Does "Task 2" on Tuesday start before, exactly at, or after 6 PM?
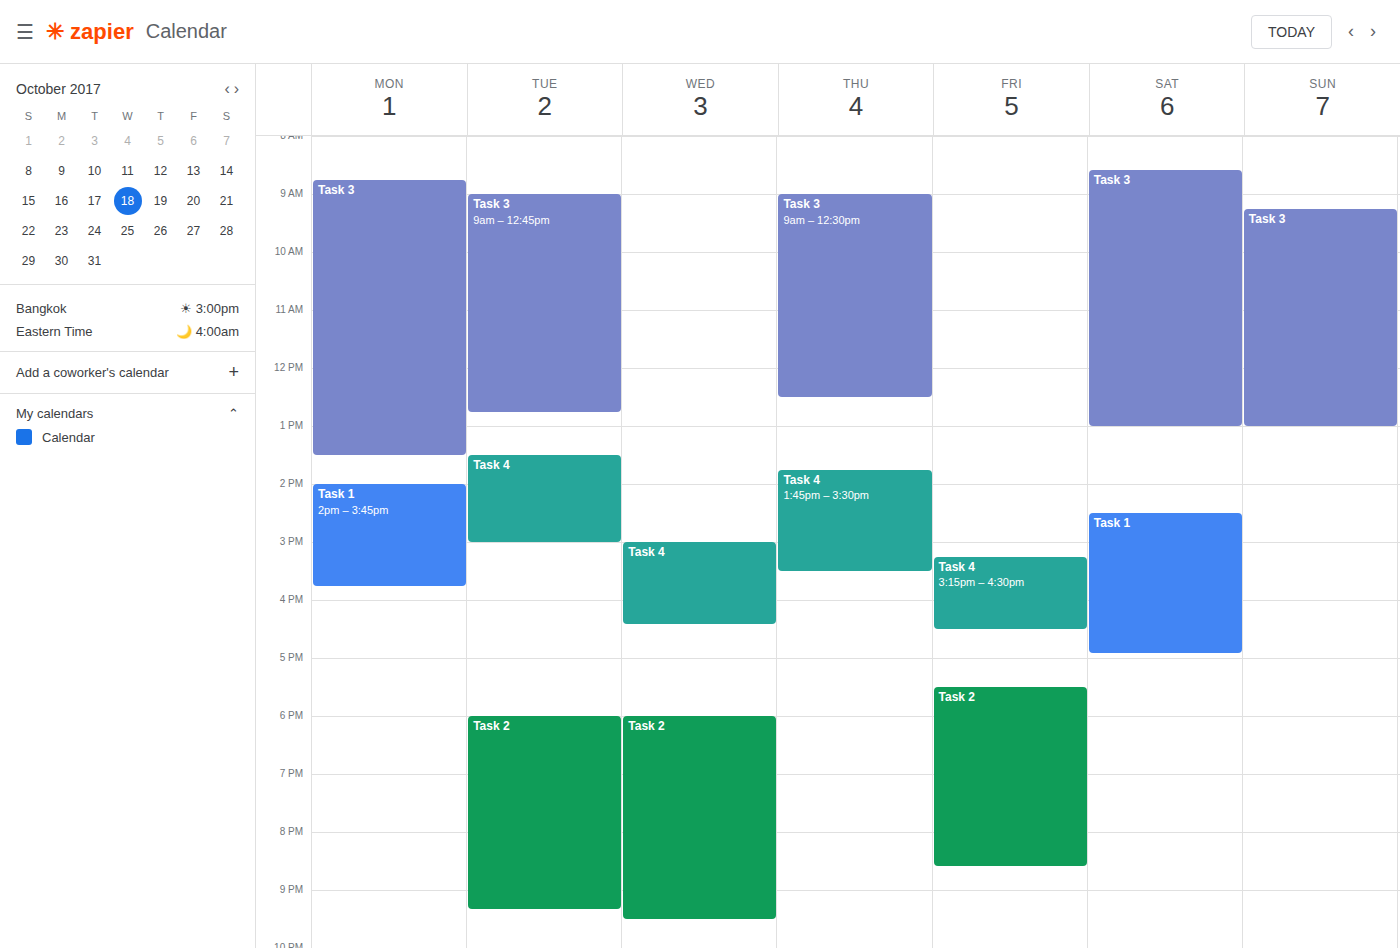
6:00 PM -- exactly at 6 PM, on the 6 PM line.